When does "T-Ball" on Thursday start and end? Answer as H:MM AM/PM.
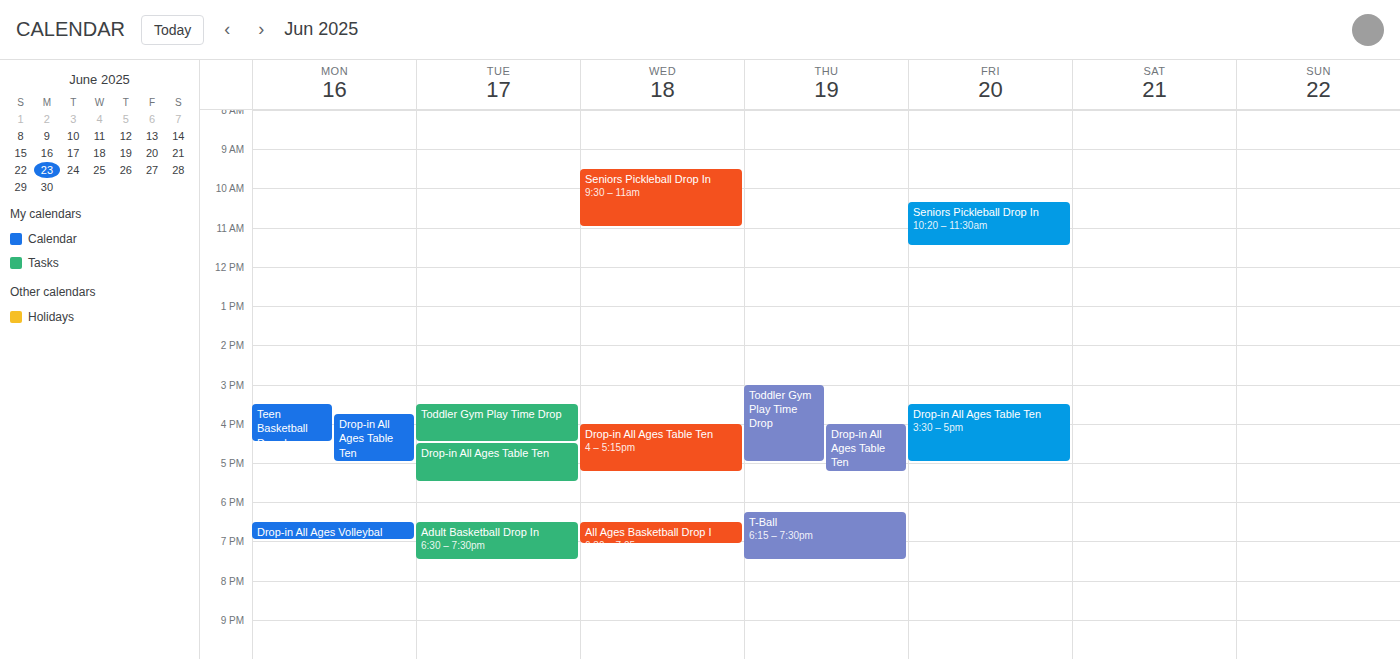
6:15 PM to 7:30 PM